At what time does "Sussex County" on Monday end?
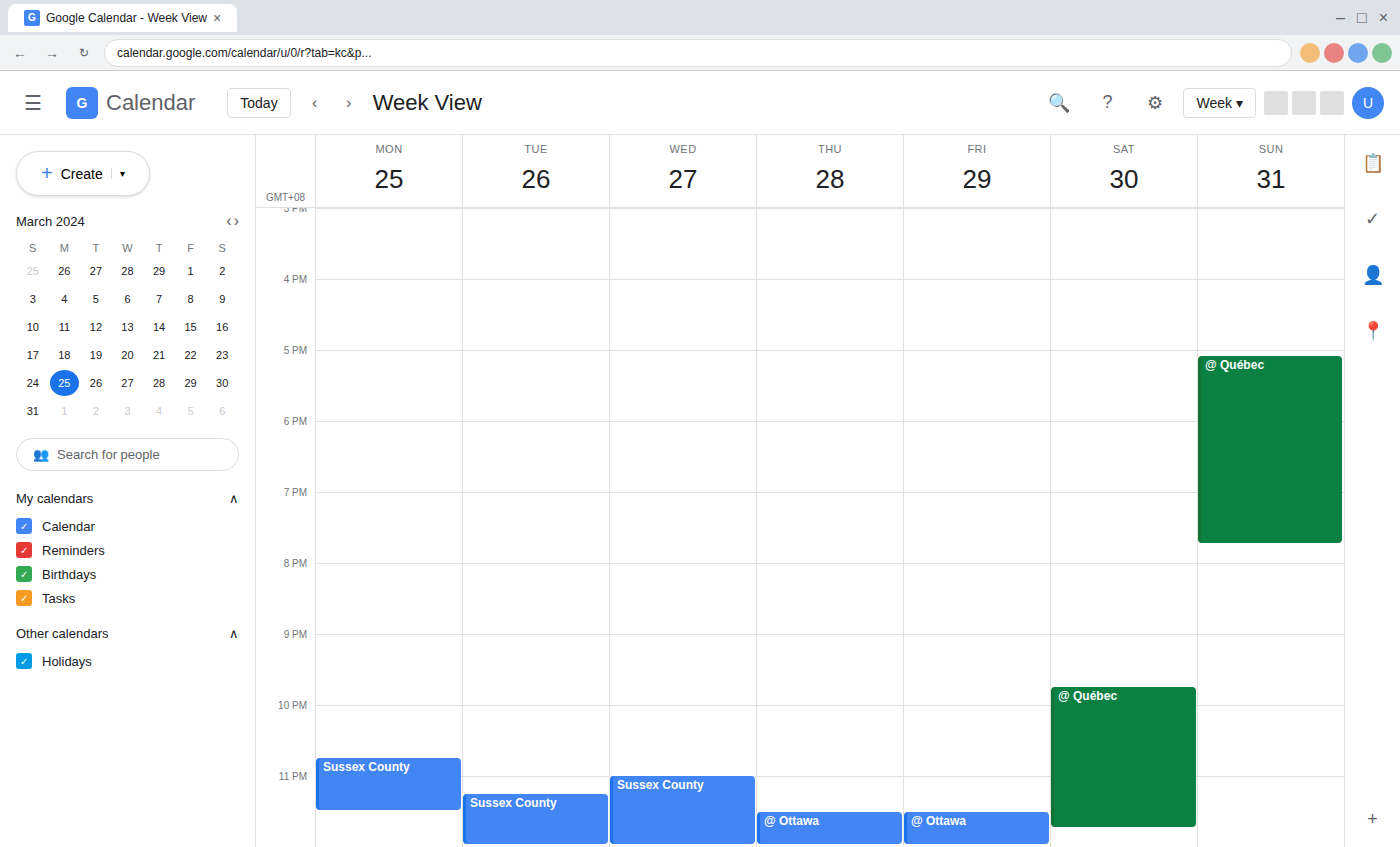
11:30 PM